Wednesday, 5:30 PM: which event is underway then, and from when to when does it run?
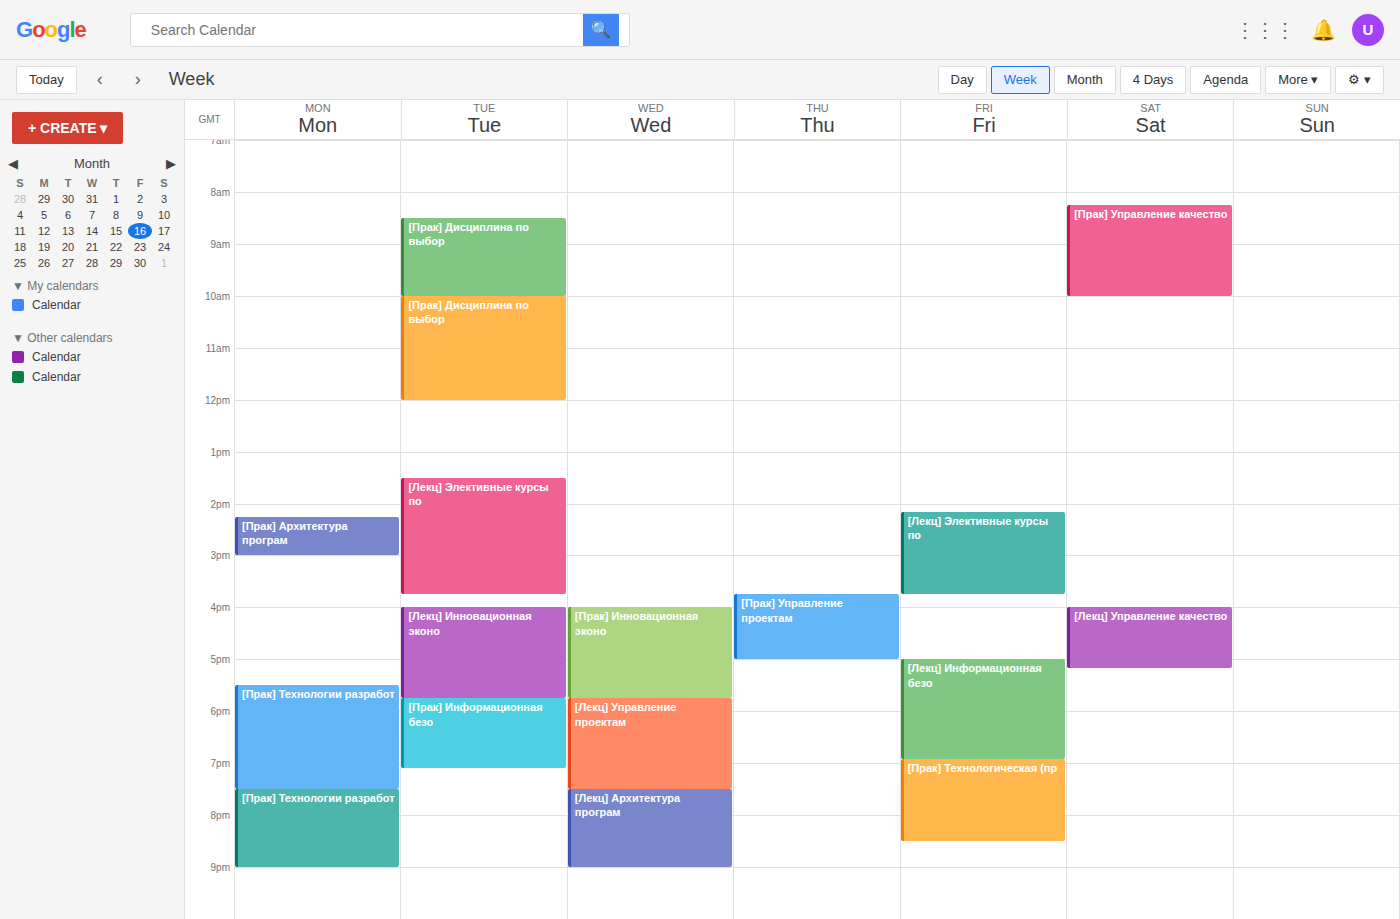
"[Прак] Инновационная эконо", 4:00 PM to 5:45 PM